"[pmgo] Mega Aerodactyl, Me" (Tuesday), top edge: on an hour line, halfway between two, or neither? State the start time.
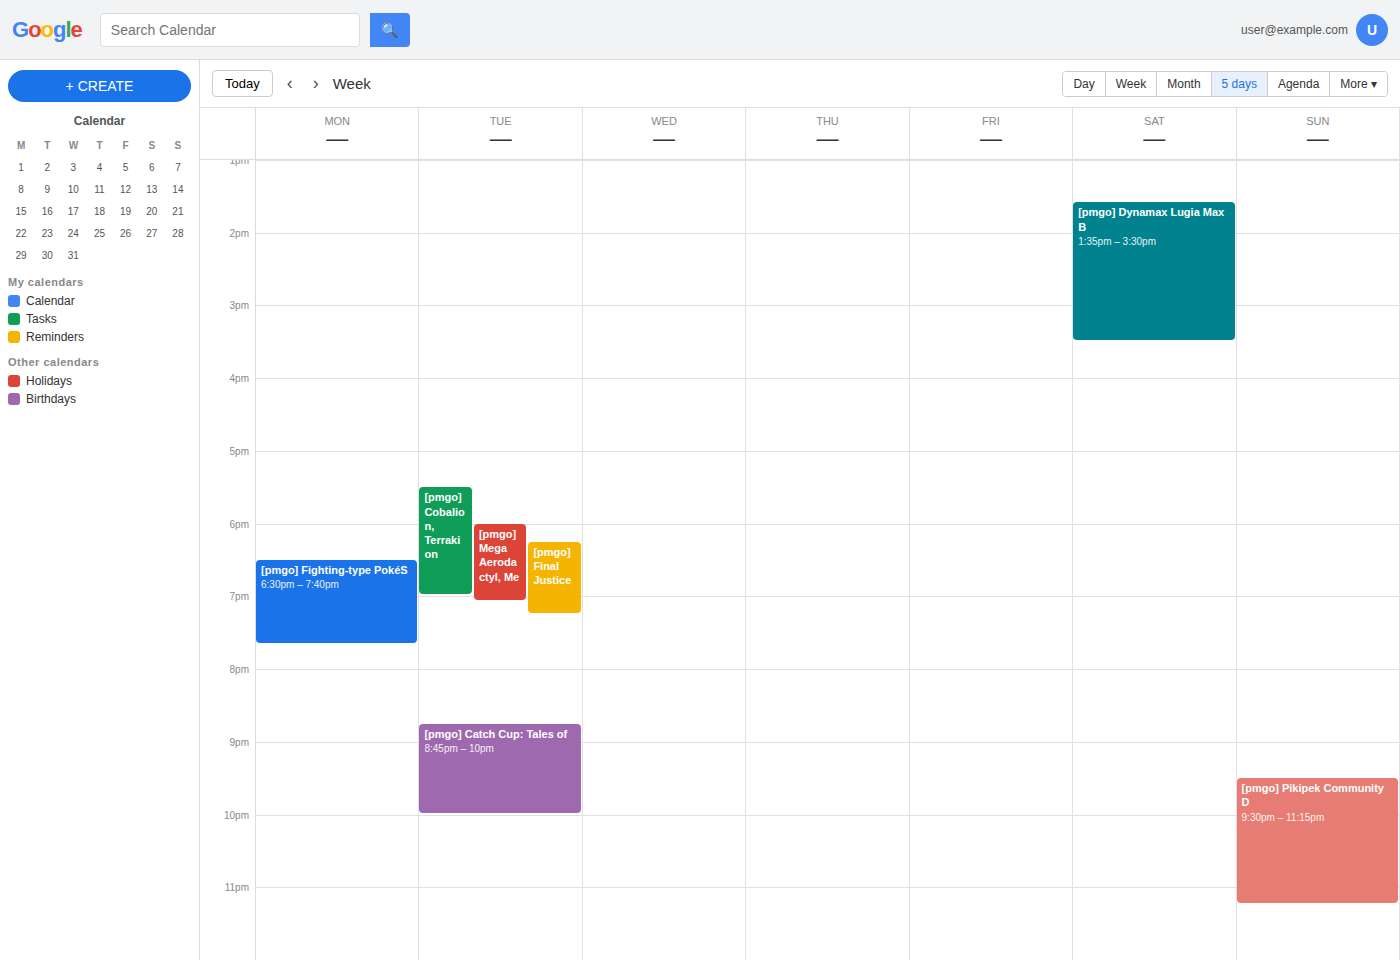
6:00 PM -- exactly on the 6 PM line.